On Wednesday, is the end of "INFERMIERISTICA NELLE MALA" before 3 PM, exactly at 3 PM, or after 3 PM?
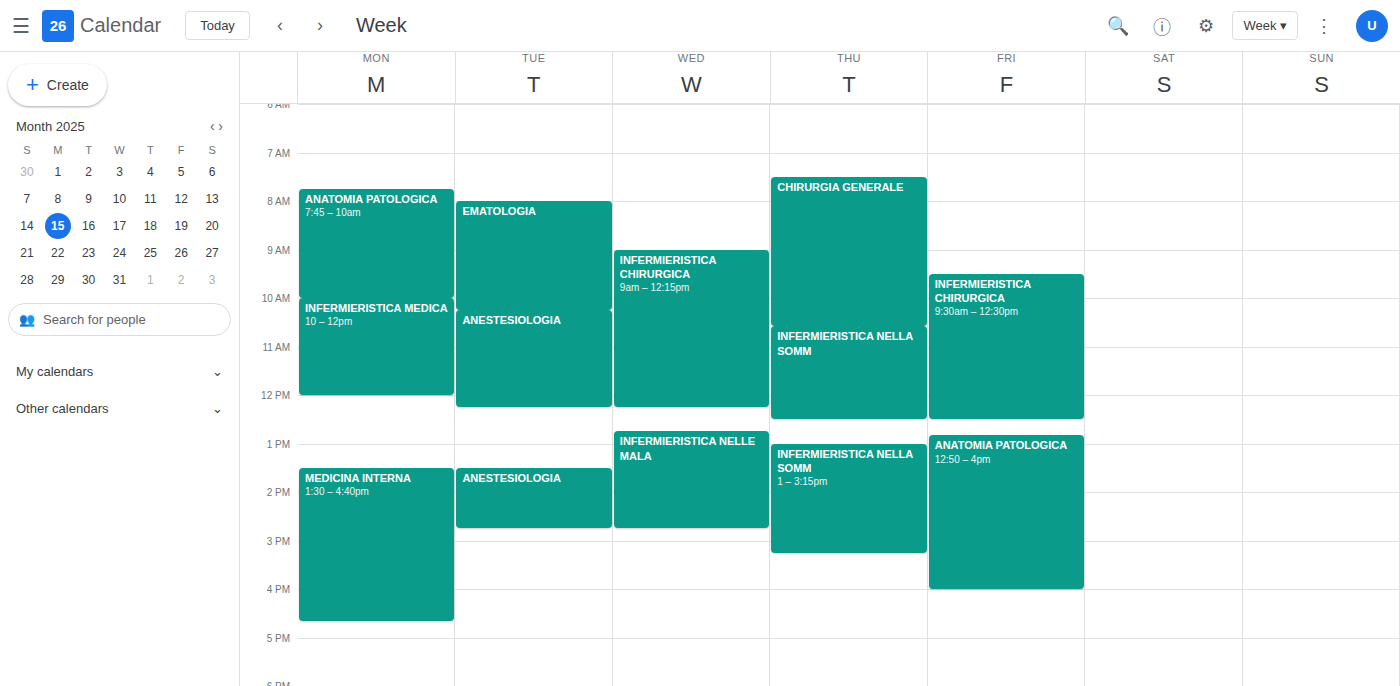
2:45 PM -- before 3 PM, 15 minutes above the 3 PM line.